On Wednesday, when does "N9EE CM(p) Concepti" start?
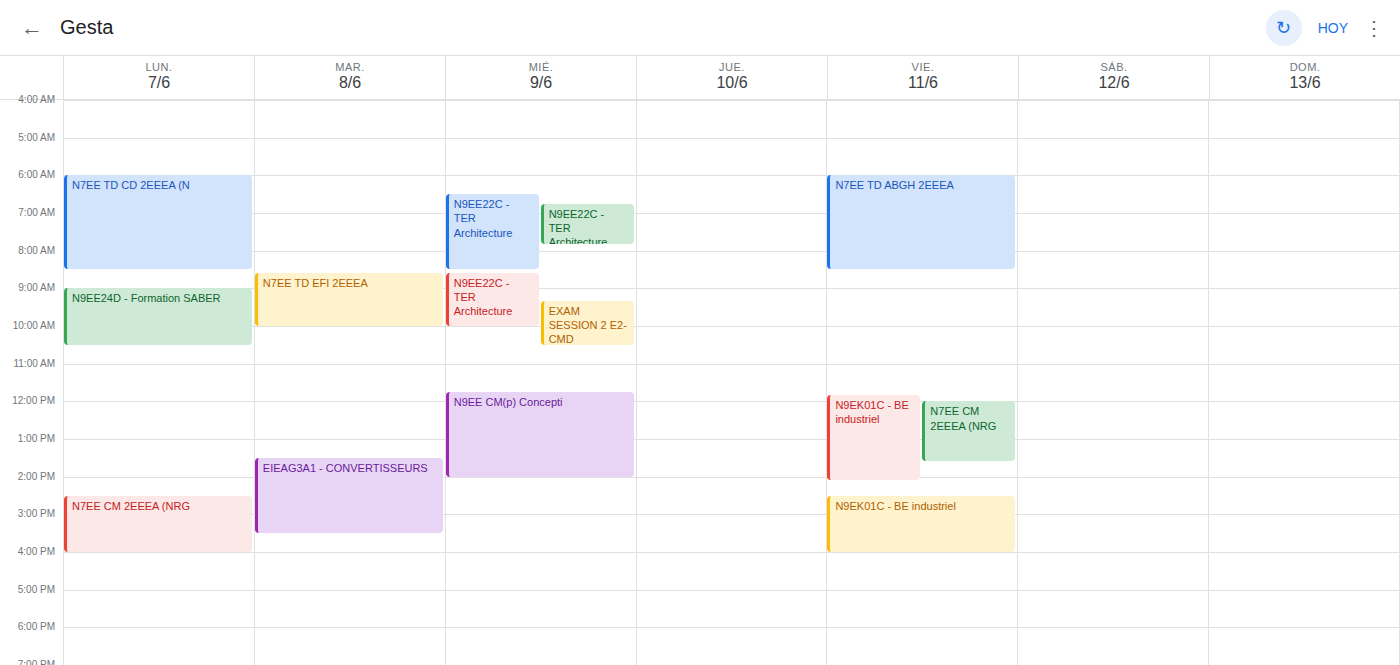
11:45